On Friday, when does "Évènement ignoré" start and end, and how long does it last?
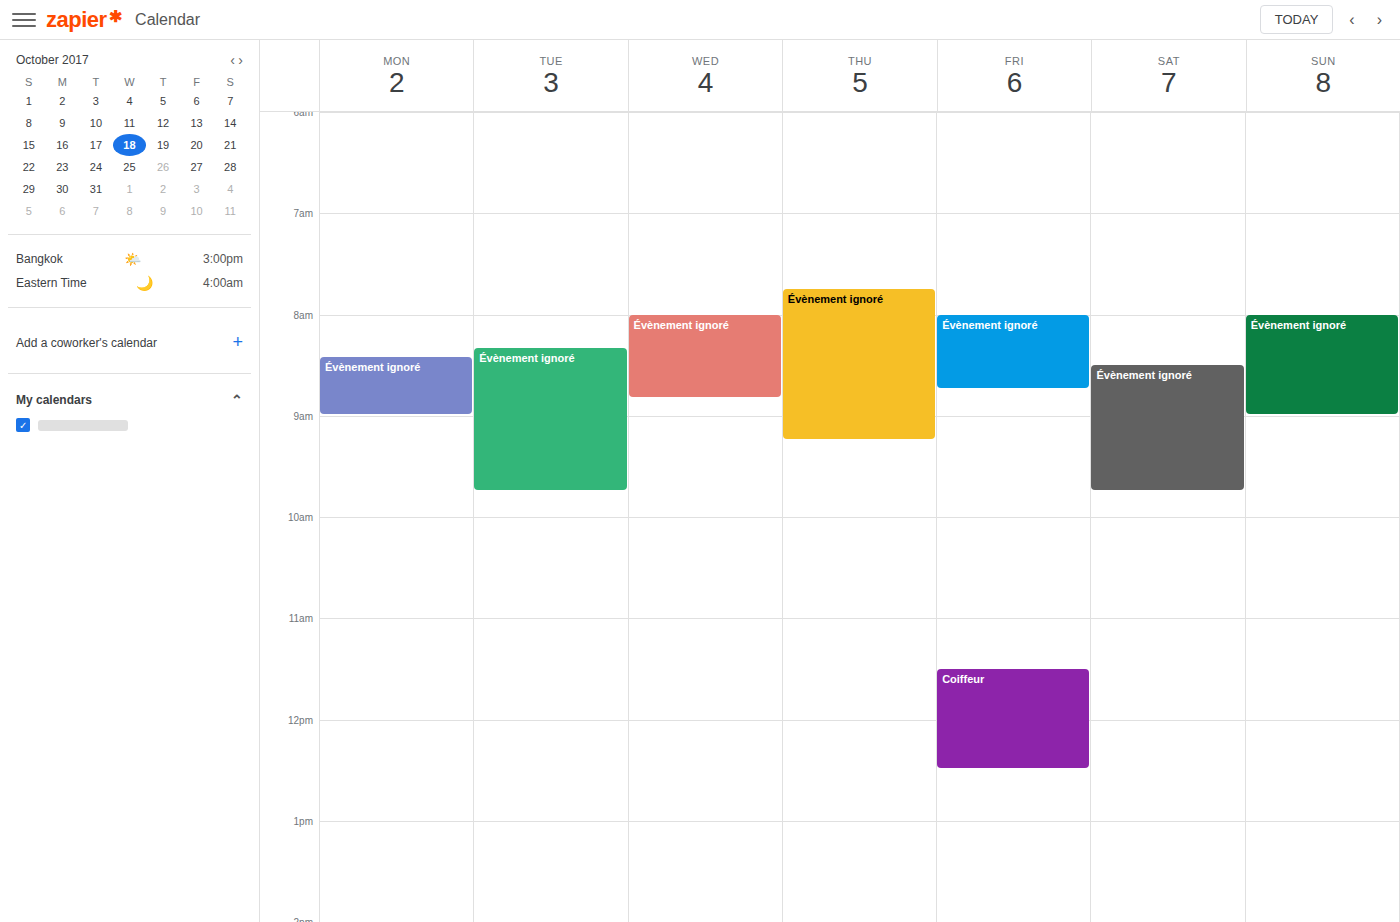
08:00 to 08:45, 45 minutes